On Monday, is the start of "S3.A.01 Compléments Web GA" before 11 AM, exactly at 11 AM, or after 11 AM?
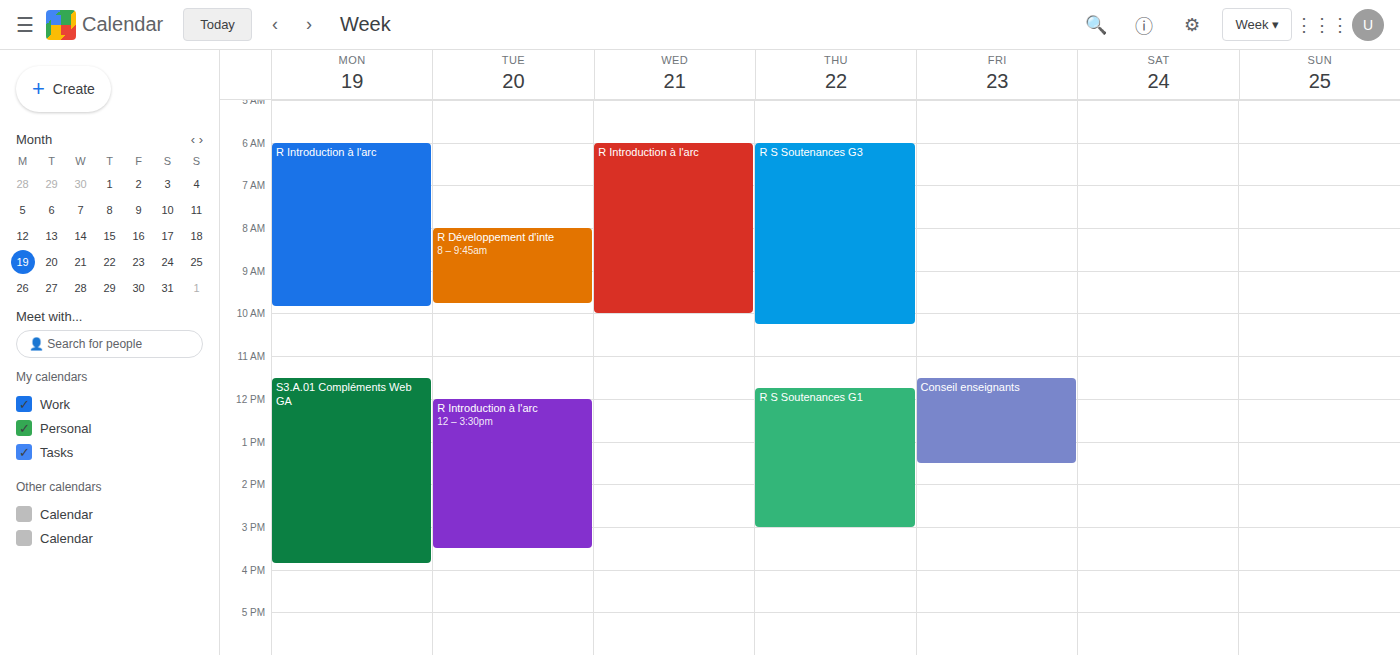
11:30 AM -- after 11 AM, 30 minutes below the 11 AM line.